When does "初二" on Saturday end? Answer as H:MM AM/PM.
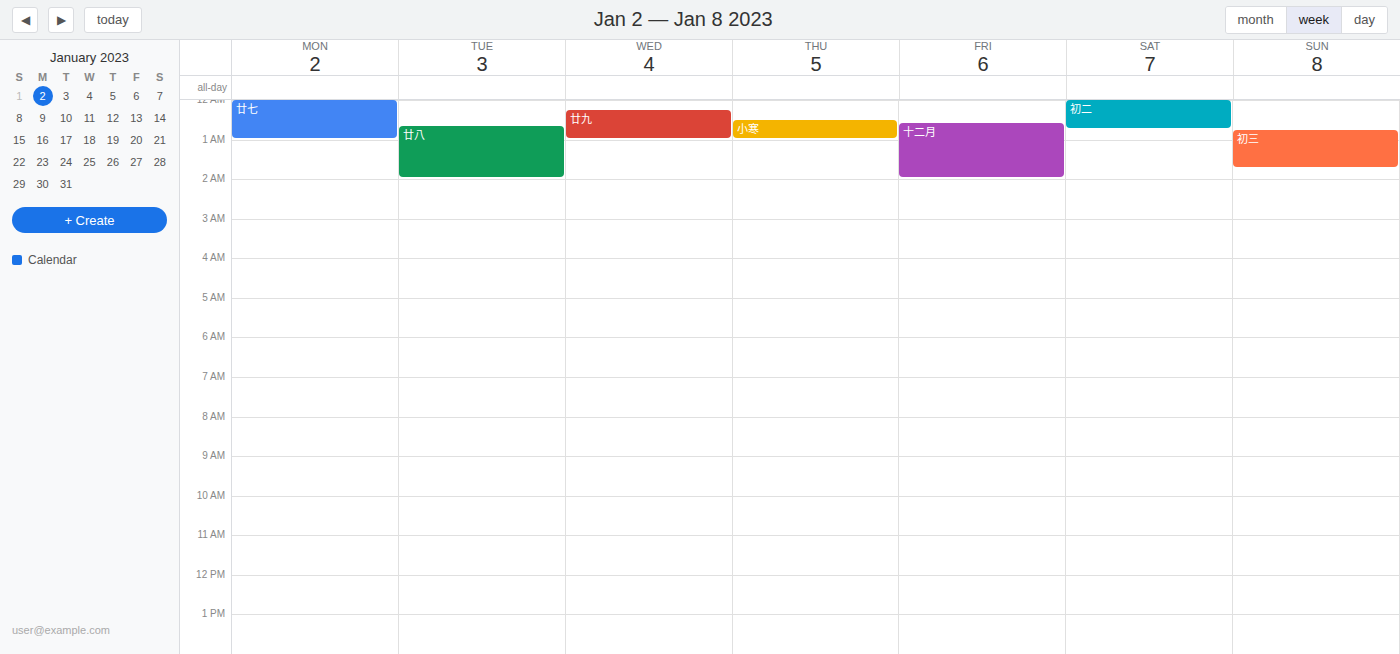
12:45 AM